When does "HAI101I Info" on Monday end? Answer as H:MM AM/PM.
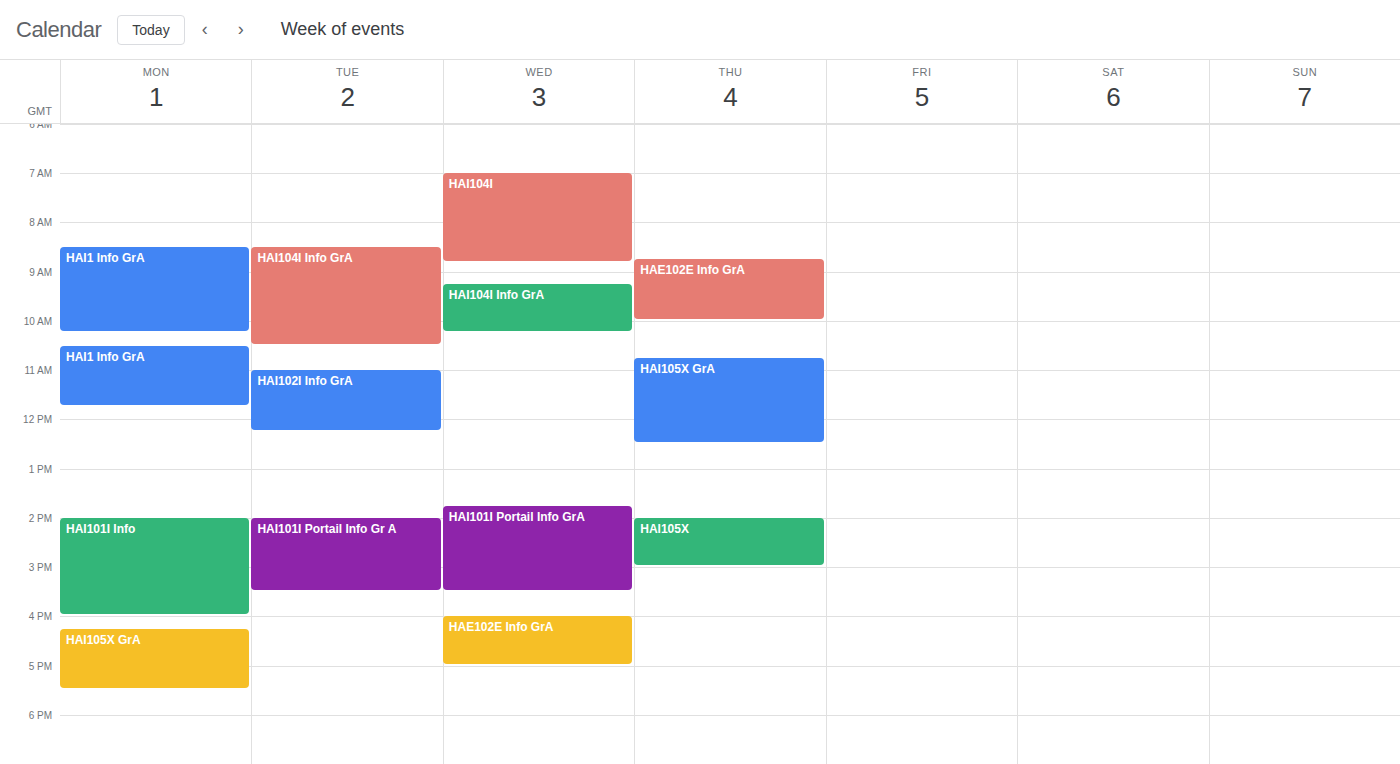
4:00 PM